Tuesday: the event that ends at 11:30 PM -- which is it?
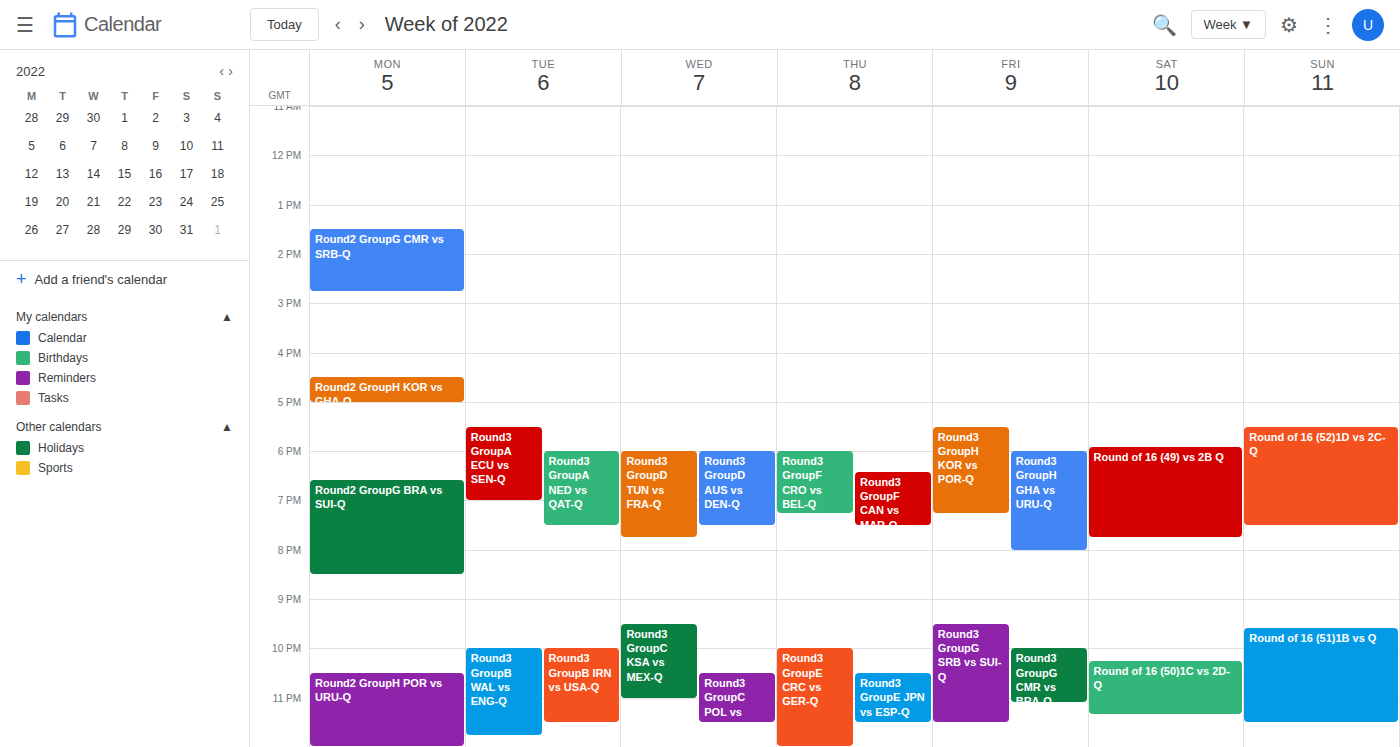
"Round3 GroupB IRN vs USA-Q"